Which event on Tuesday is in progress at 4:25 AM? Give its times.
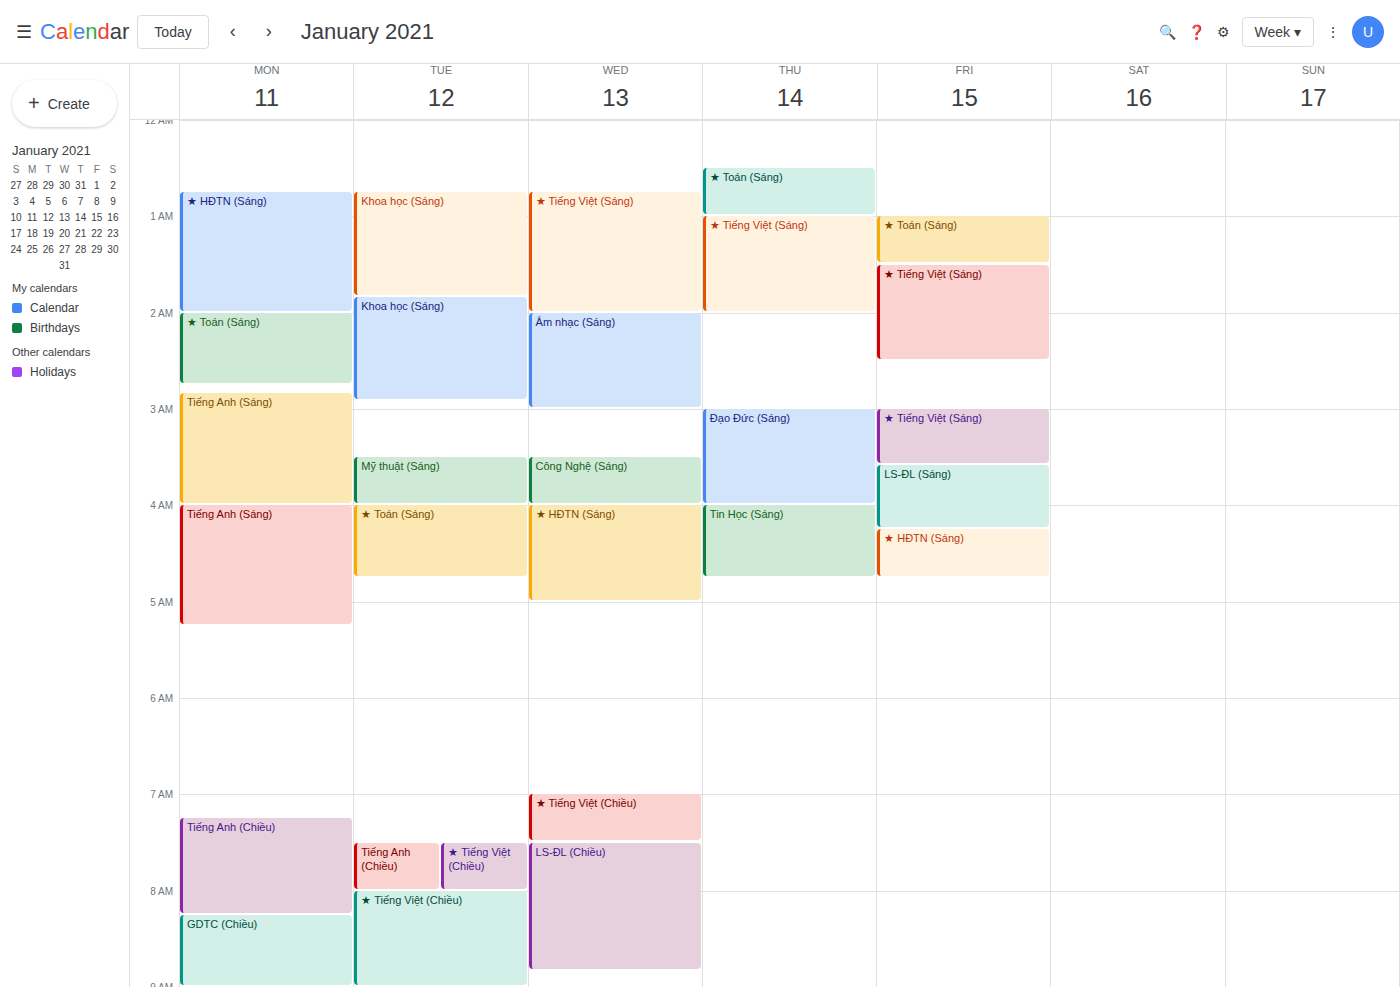
"★ Toán (Sáng)", 4:00 AM to 4:45 AM